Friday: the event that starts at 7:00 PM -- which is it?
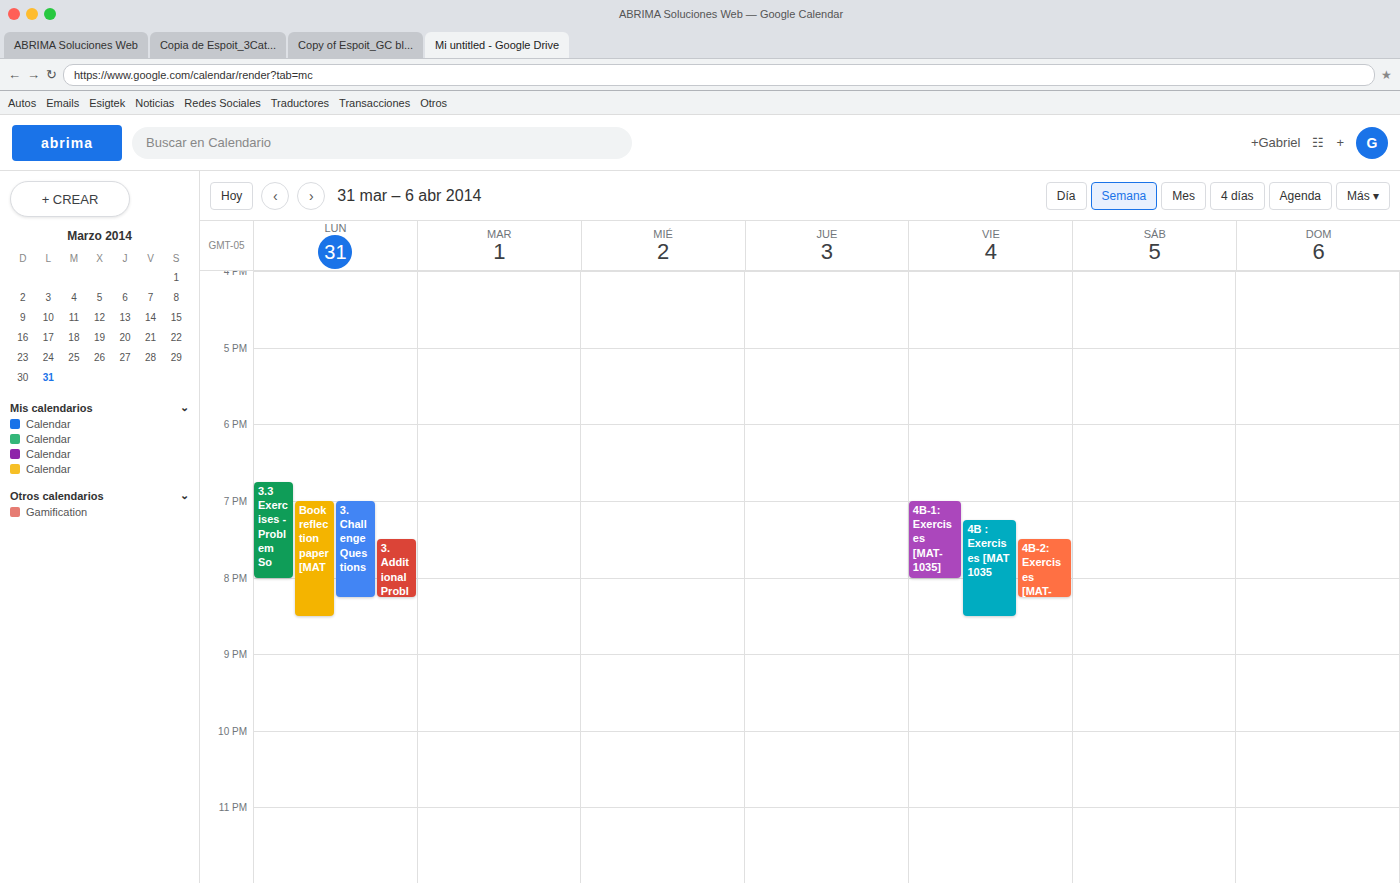
"4B-1: Exercises [MAT-1035]"